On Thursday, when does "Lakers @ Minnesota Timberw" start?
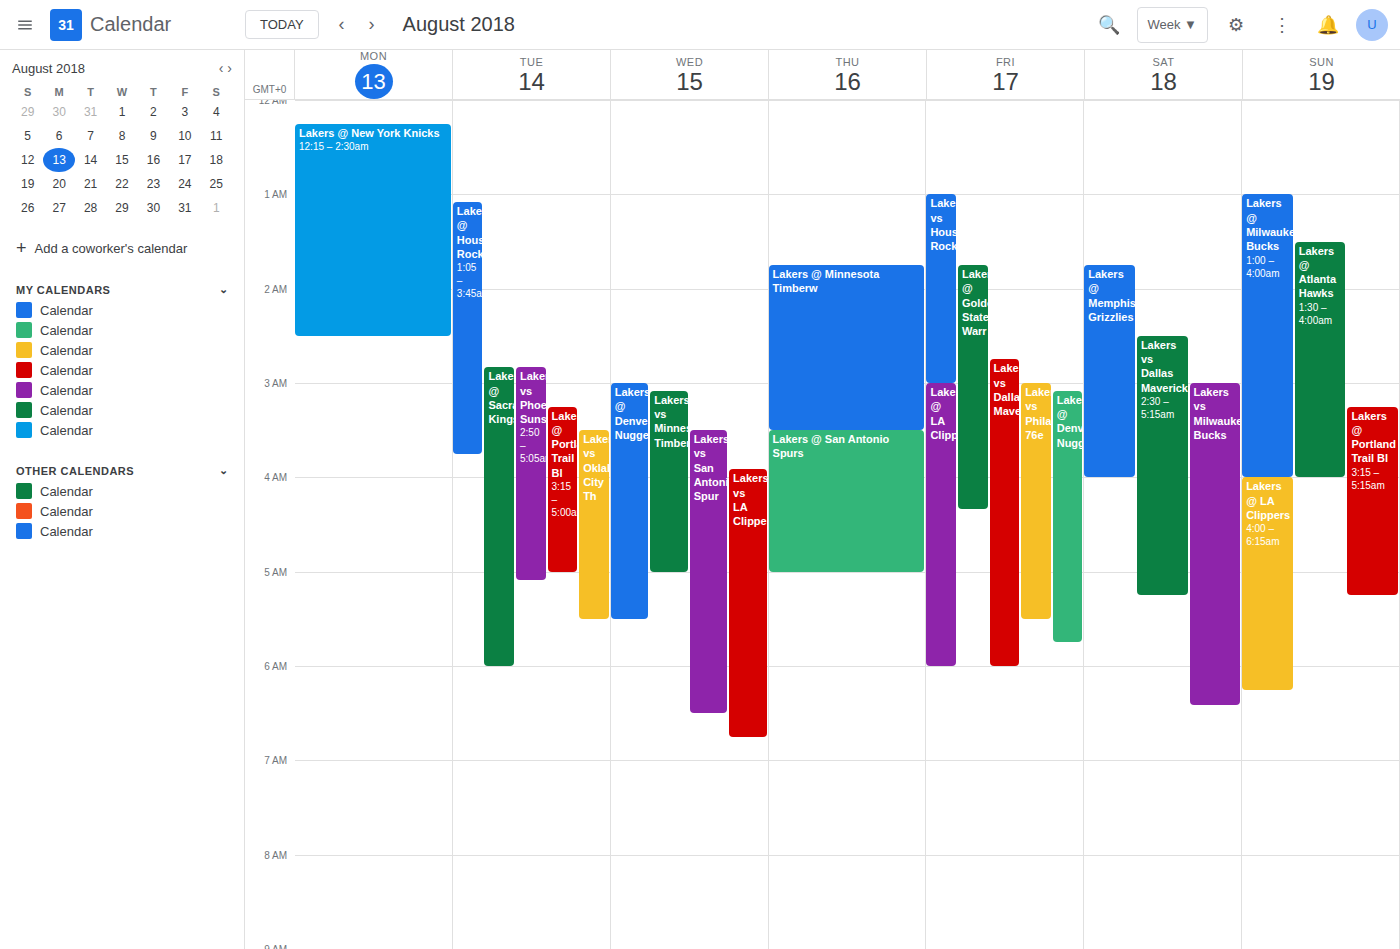
1:45 AM